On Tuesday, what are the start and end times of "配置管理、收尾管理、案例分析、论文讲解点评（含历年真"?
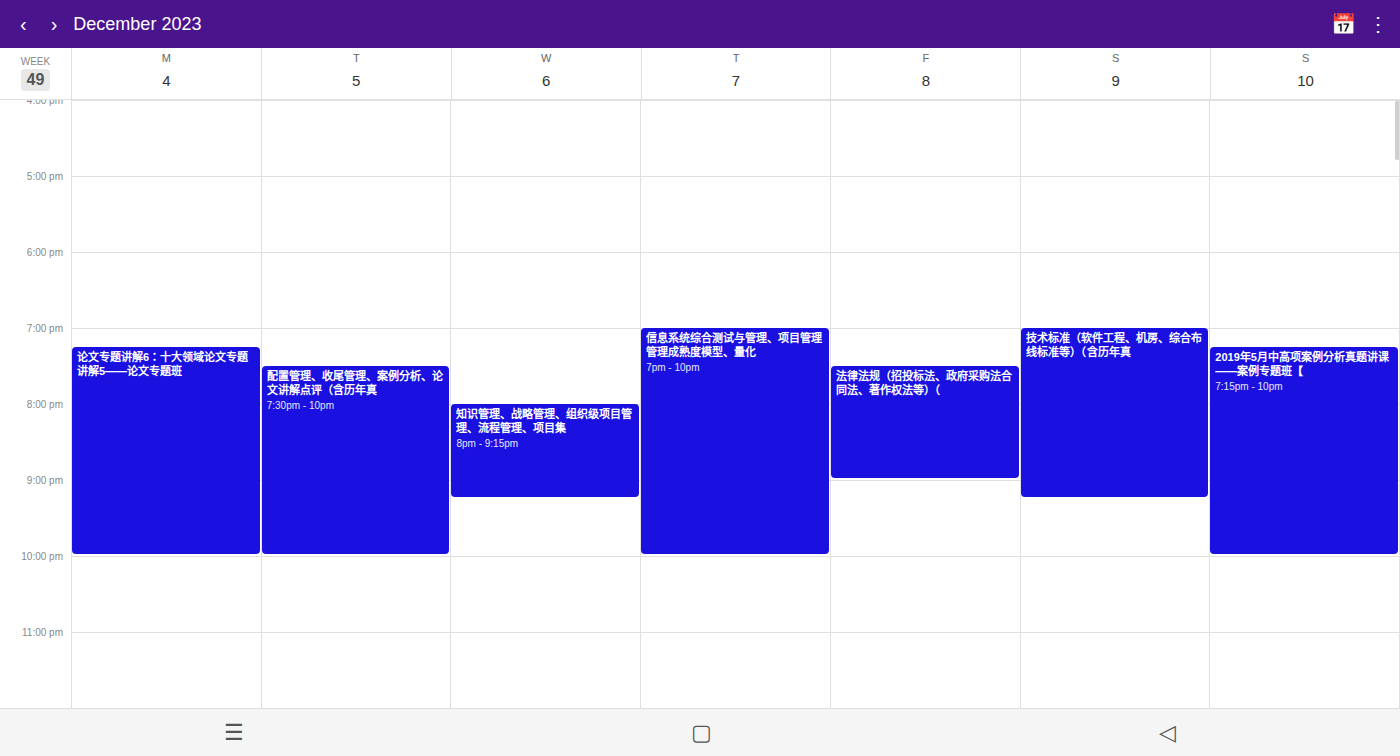
7:30 PM to 10:00 PM